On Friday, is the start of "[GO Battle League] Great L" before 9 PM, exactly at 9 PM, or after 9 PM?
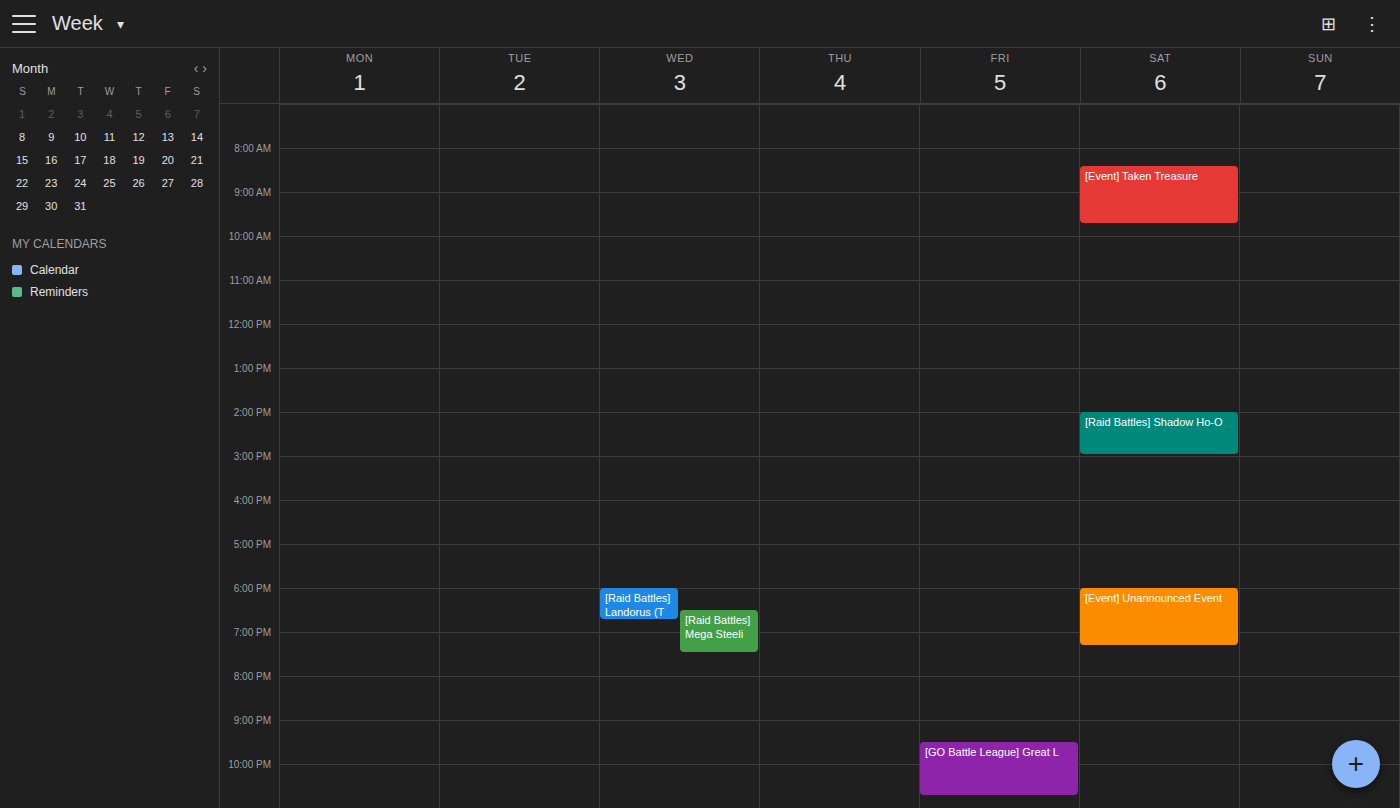
9:30 PM -- after 9 PM, 30 minutes below the 9 PM line.